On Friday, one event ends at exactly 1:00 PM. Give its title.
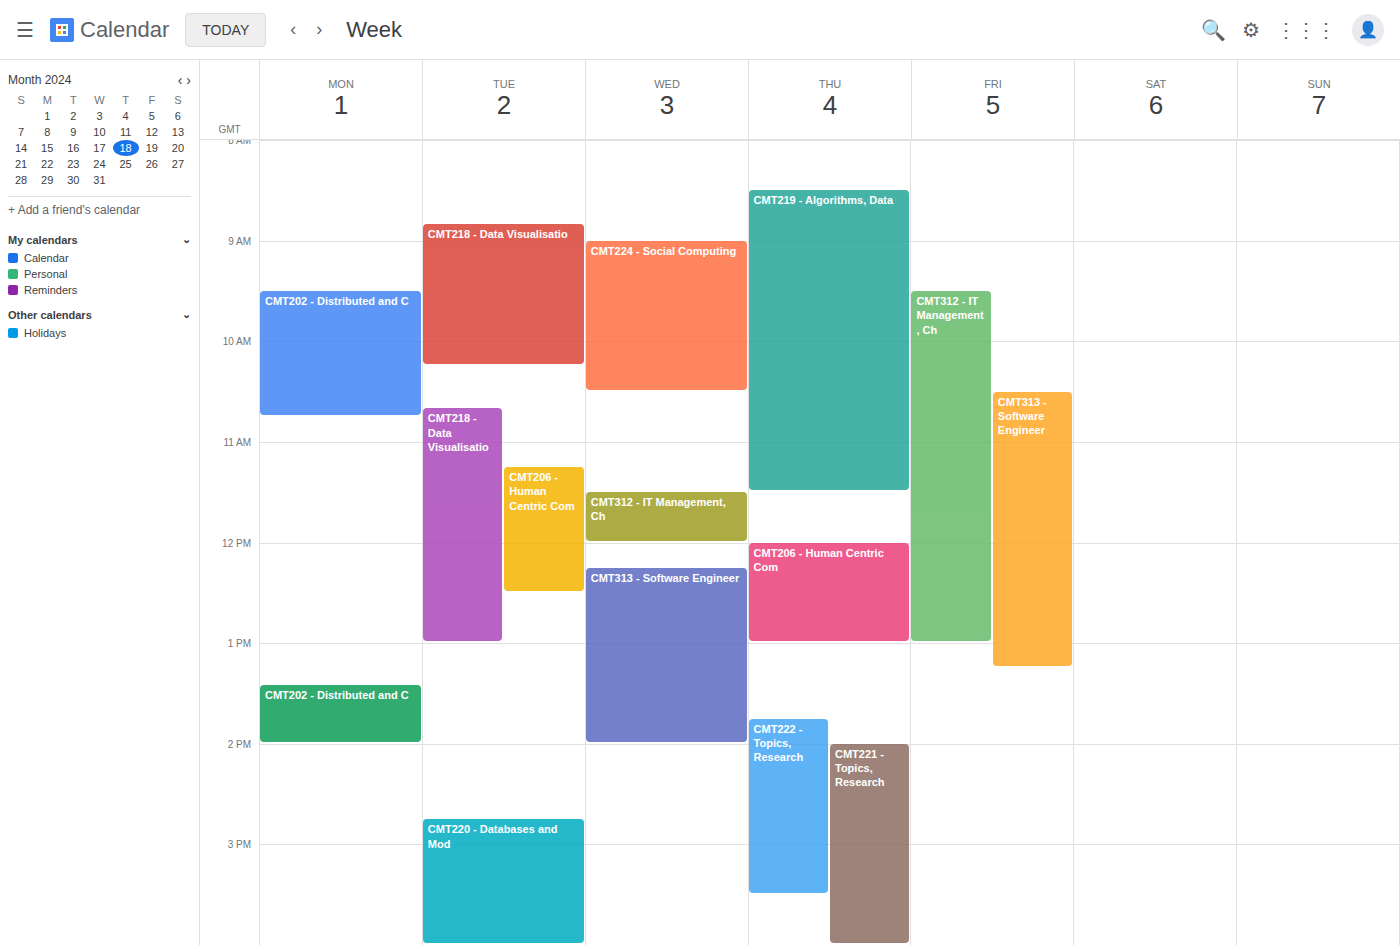
"CMT312 - IT Management, Ch"